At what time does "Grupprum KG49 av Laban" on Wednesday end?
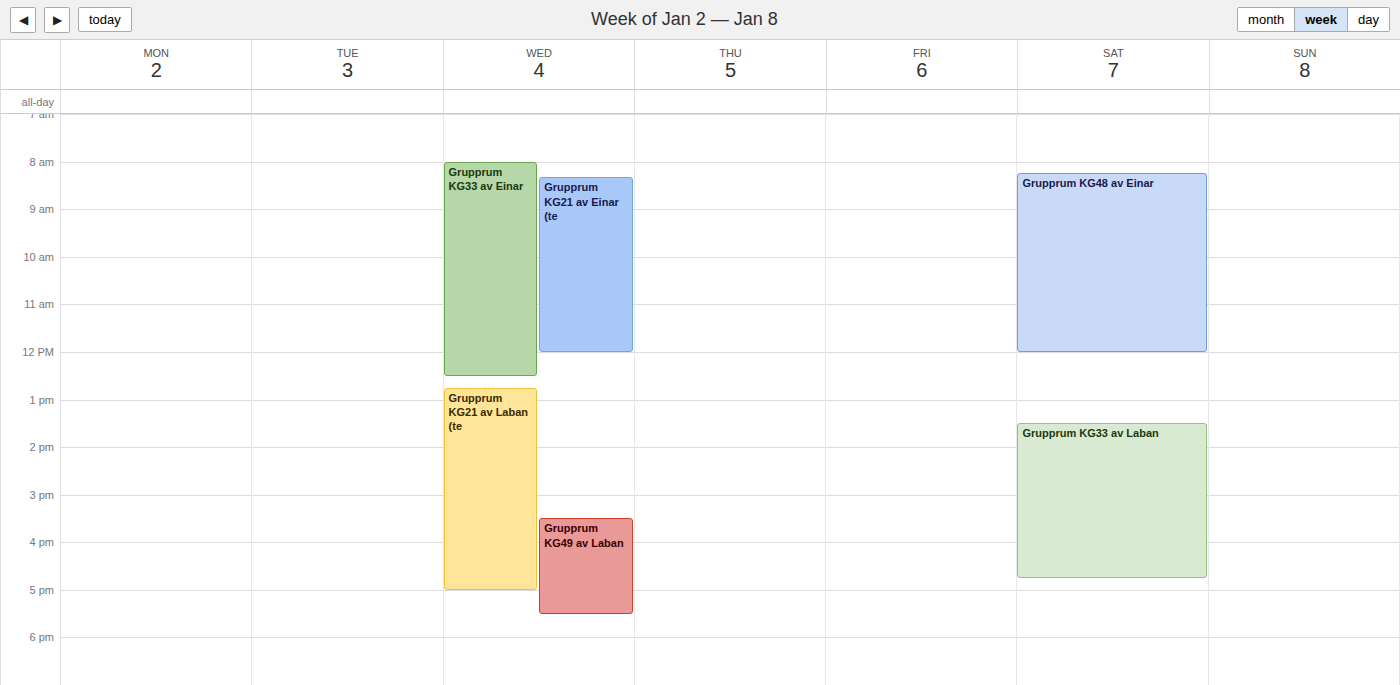
5:30 PM